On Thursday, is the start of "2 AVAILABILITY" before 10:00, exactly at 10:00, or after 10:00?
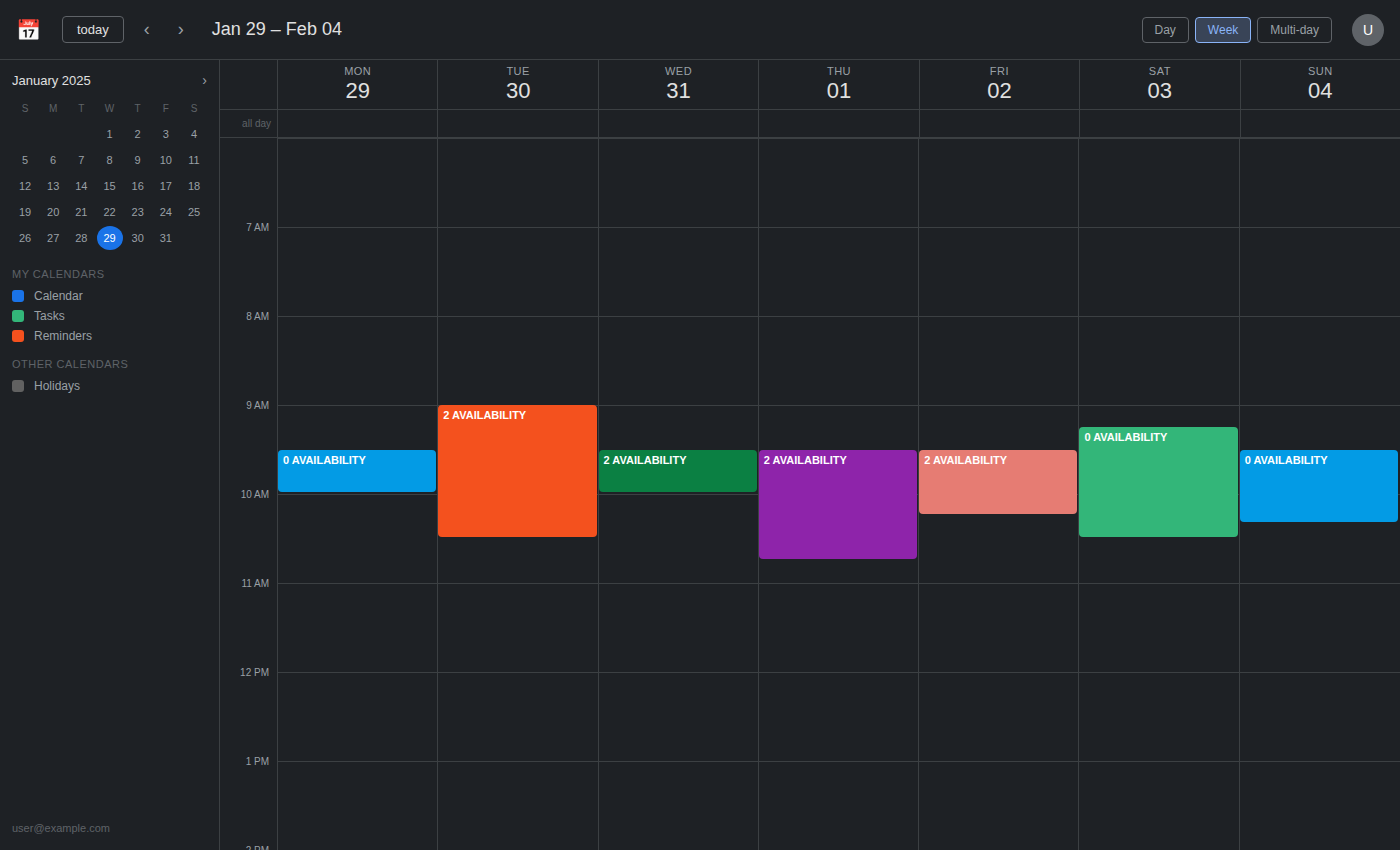
09:30 -- before 10:00, 30 minutes above the 10:00 line.